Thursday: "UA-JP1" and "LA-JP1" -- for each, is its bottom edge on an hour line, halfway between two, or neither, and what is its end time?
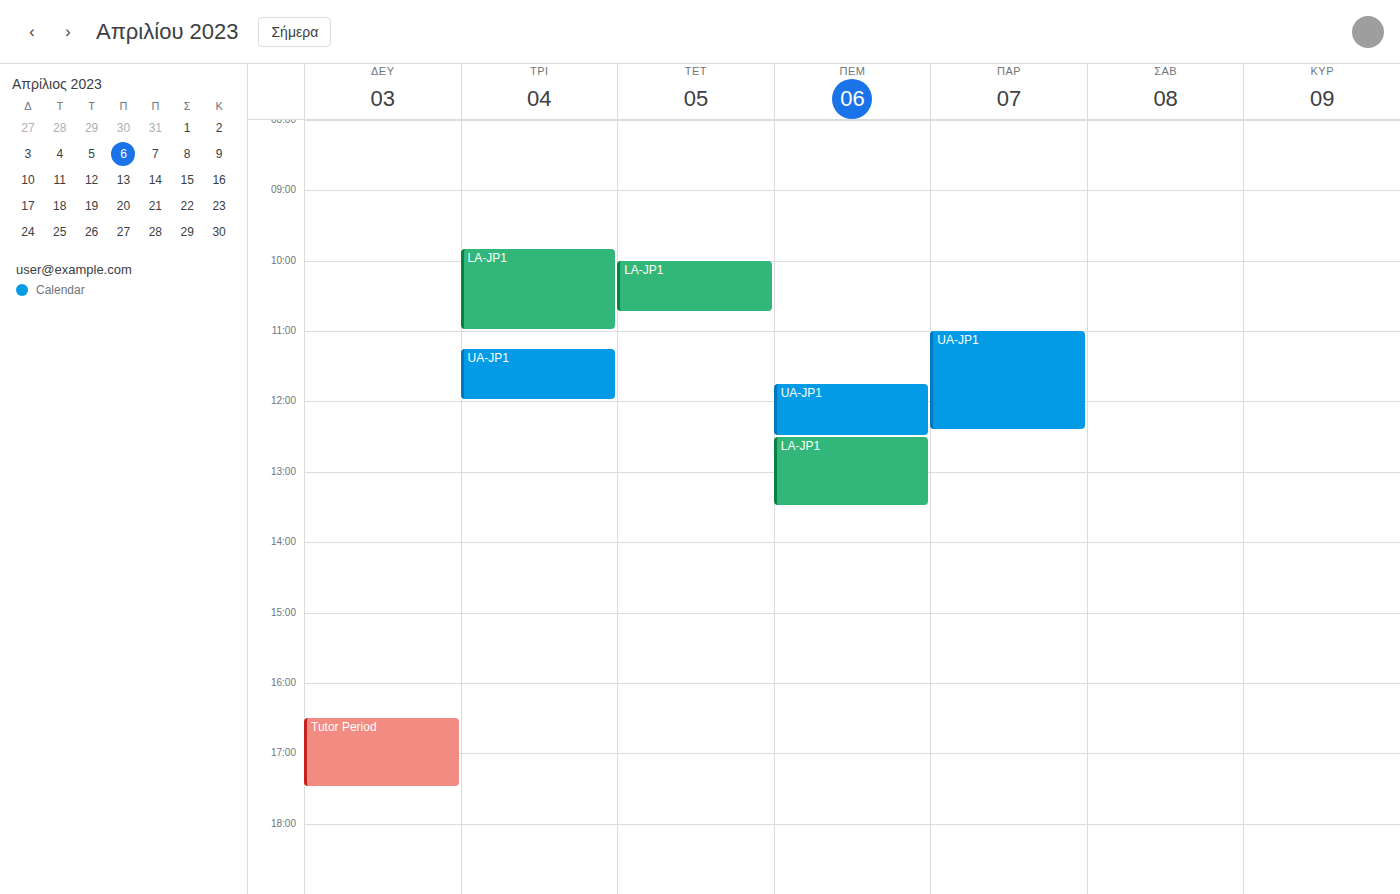
"UA-JP1": 12:30, halfway between the 12:00 and 13:00 lines. "LA-JP1": 13:30, halfway between the 13:00 and 14:00 lines.